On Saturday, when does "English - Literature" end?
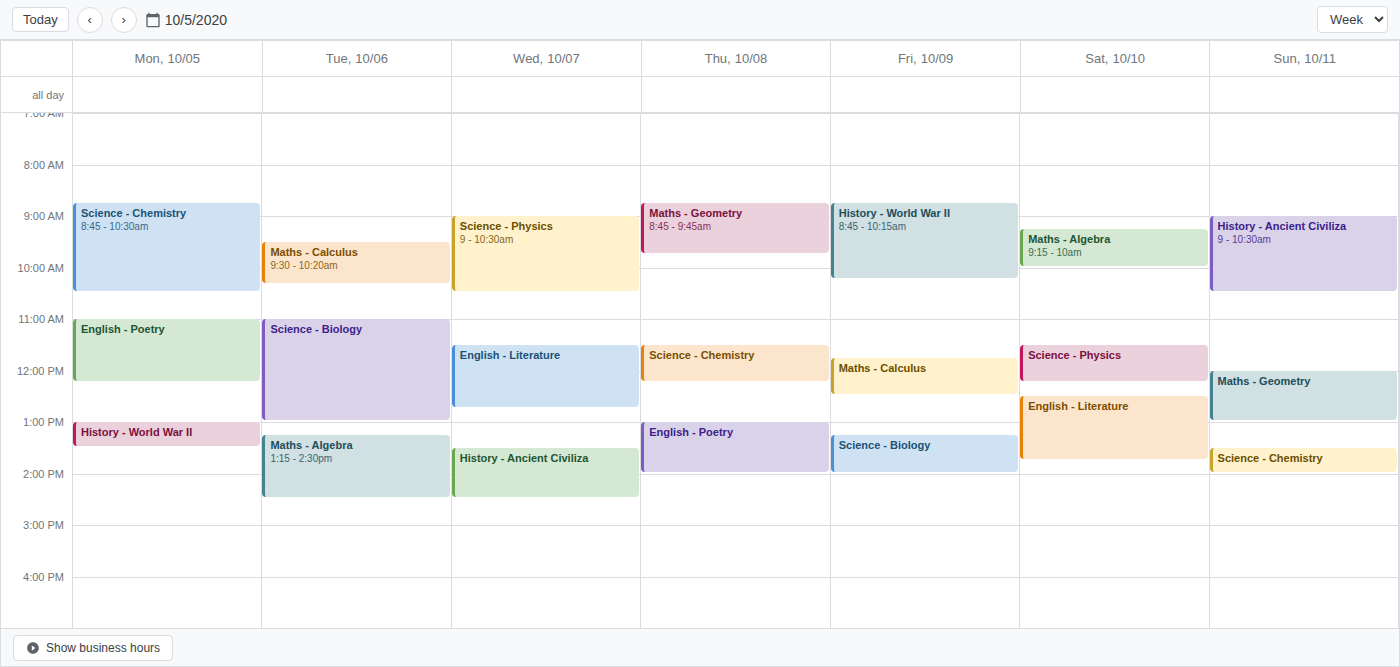
1:45 PM